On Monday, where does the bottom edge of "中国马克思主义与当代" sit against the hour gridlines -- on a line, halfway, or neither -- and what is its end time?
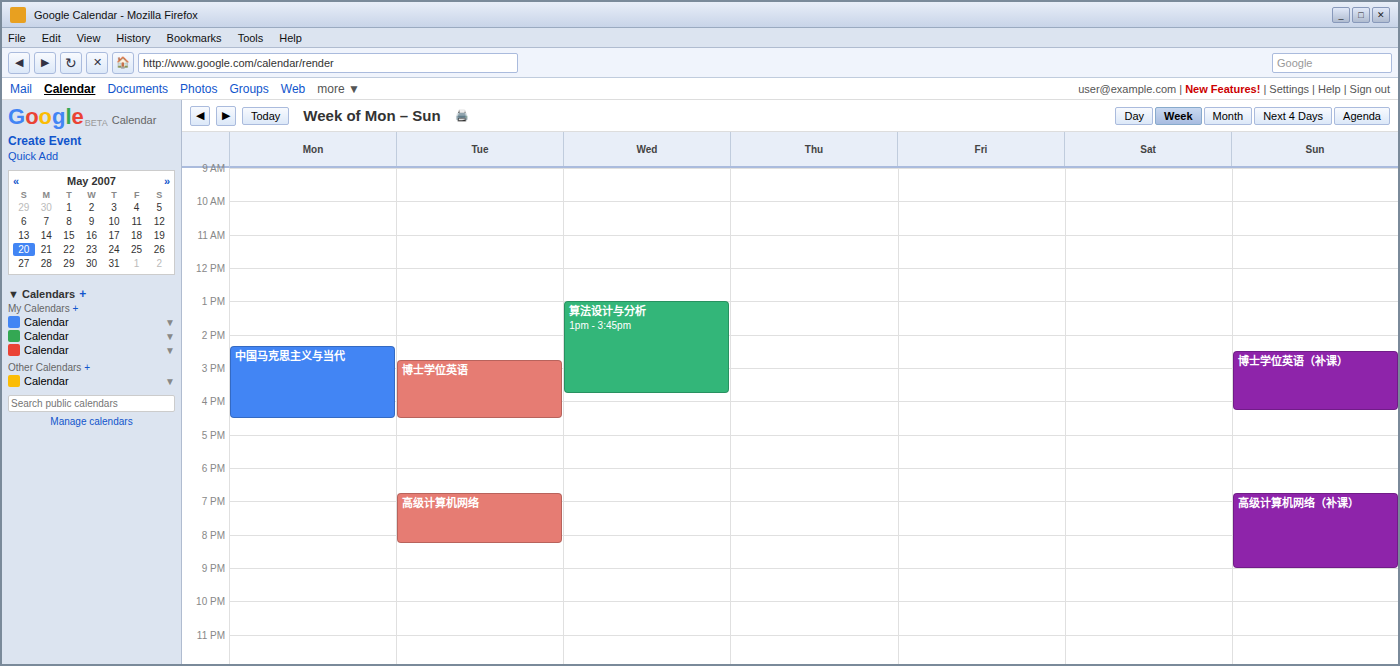
4:30 PM -- halfway between the 4 PM and 5 PM lines.